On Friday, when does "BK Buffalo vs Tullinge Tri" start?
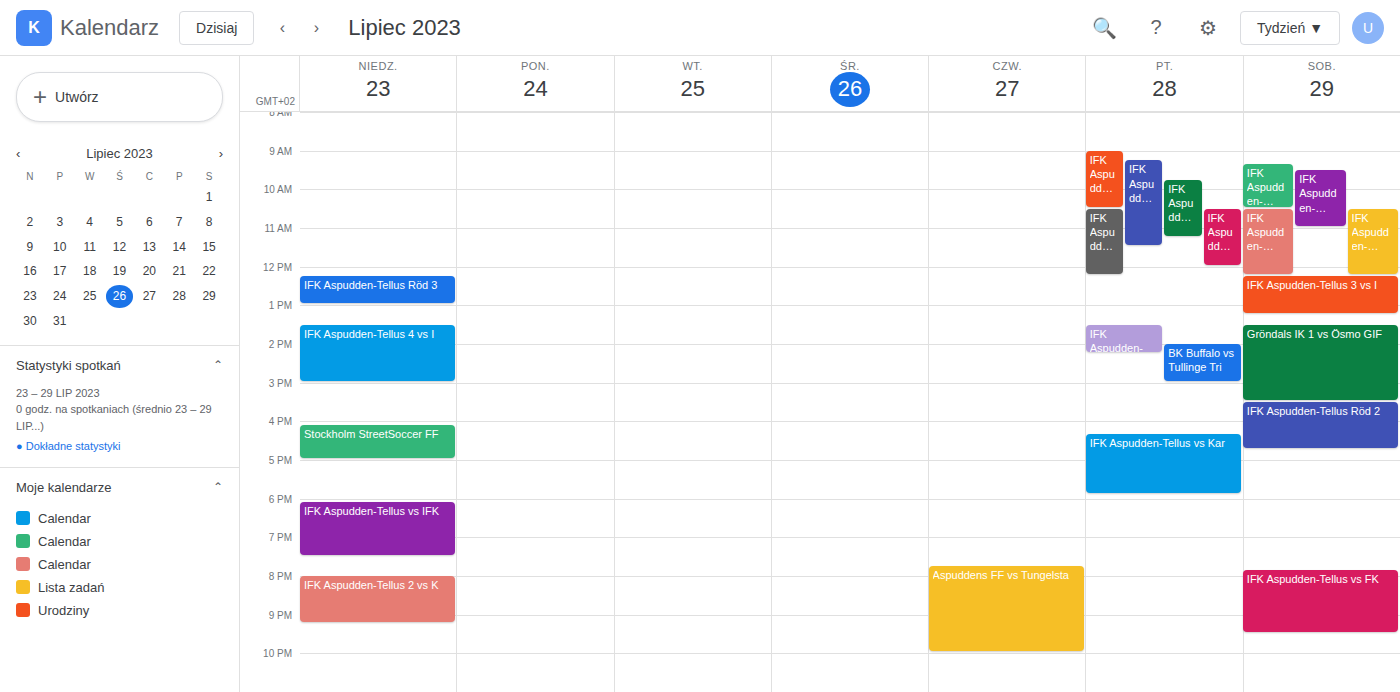
2:00 PM